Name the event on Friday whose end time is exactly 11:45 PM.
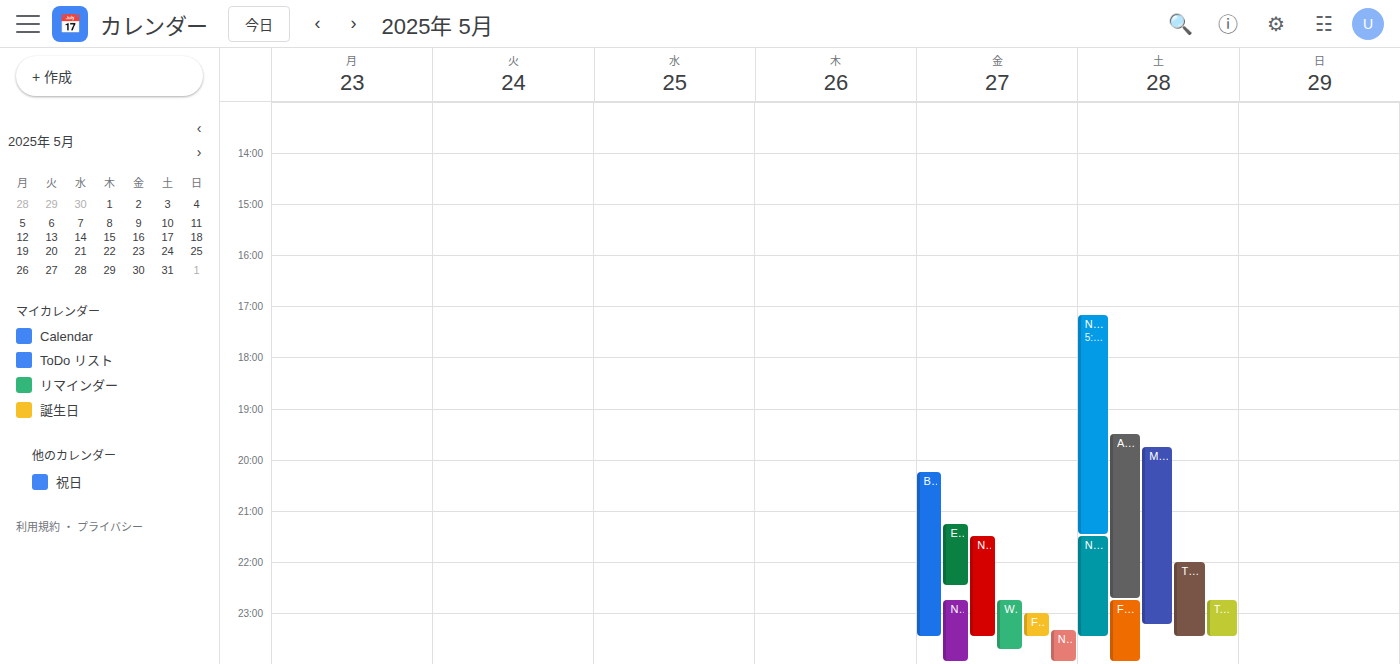
"Wawa 250 Powered by Coca-C"